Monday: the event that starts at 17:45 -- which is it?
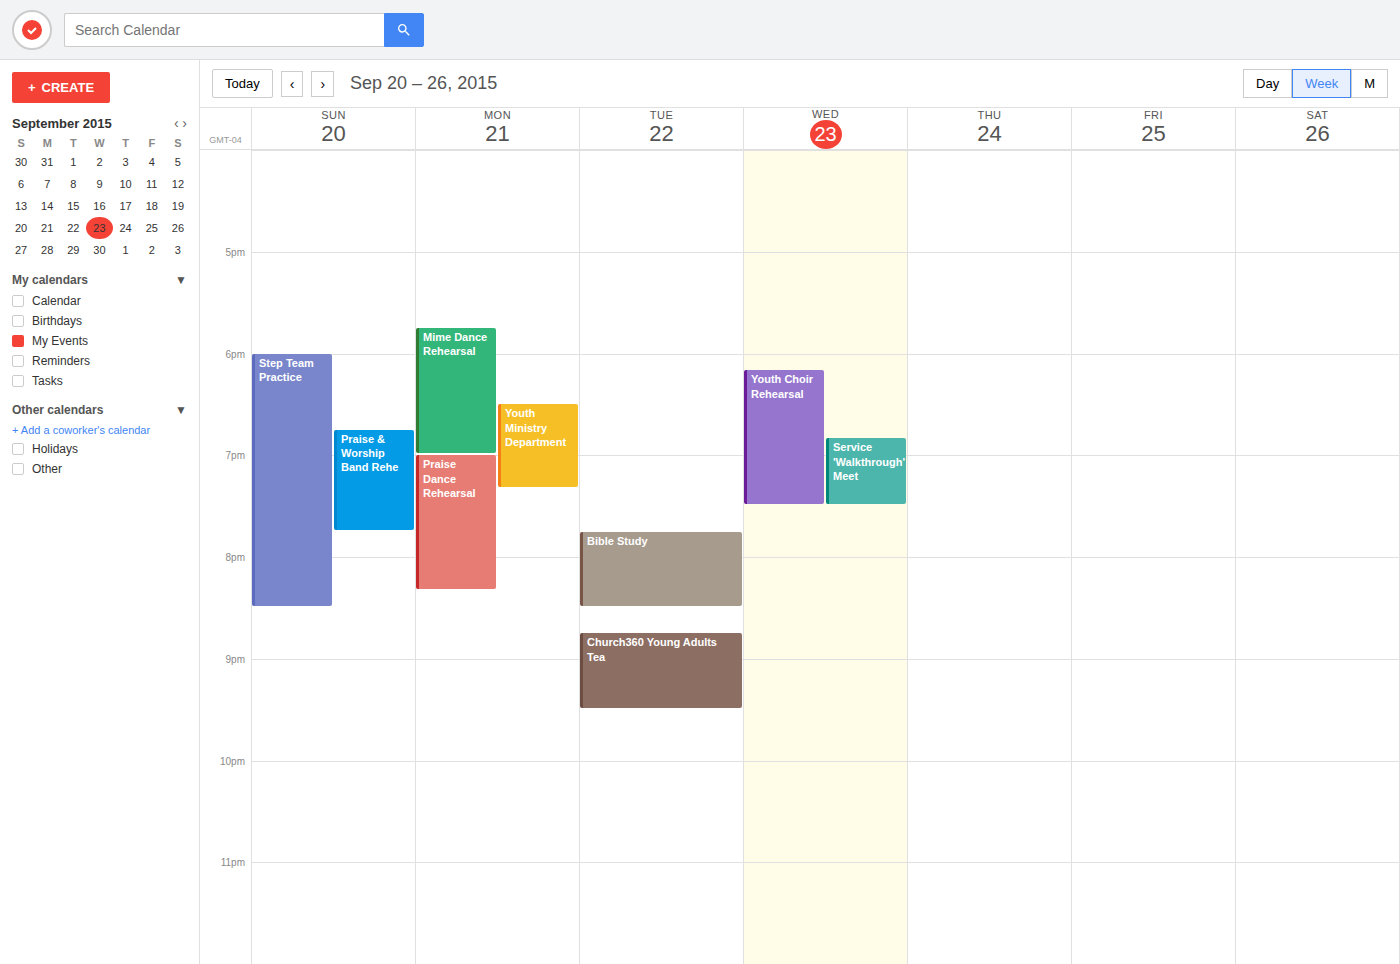
"Mime Dance Rehearsal"